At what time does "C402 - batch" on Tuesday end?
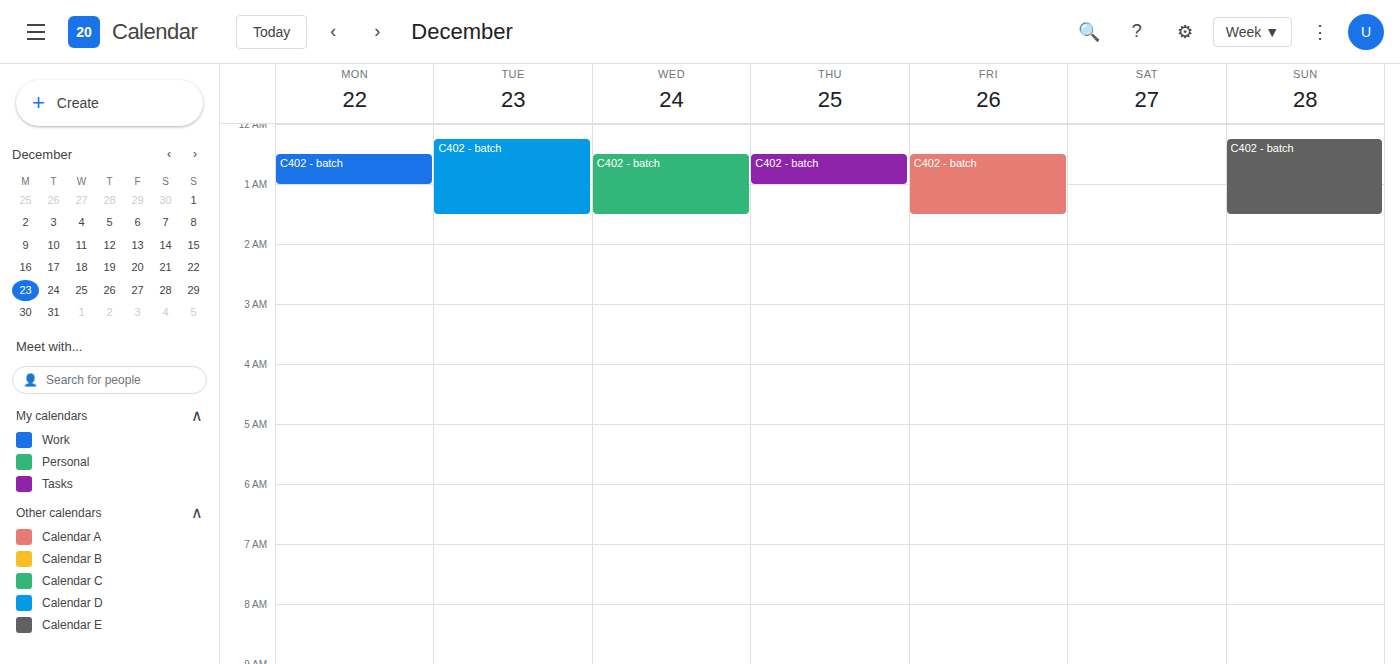
1:30 AM